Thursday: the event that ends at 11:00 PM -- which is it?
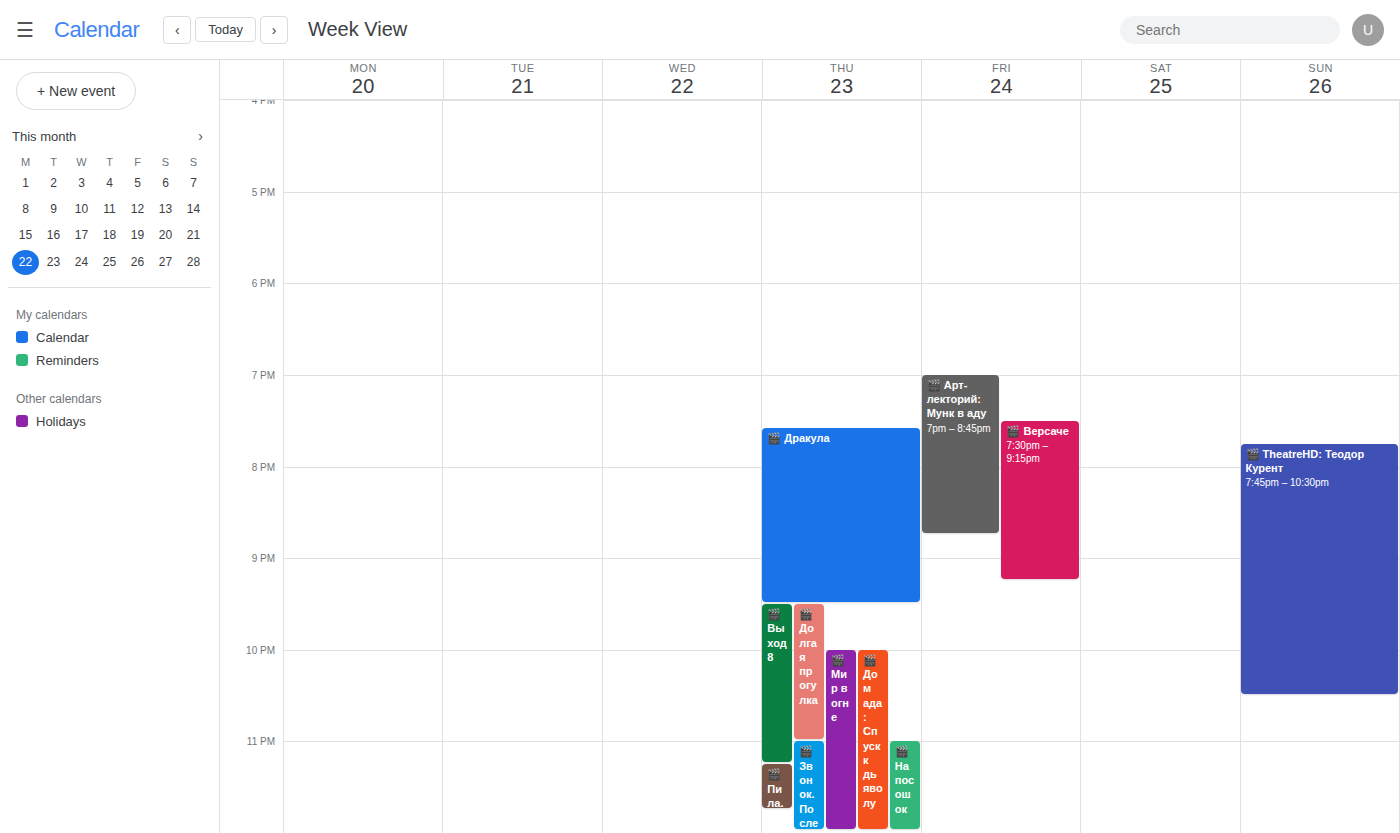
"🎬 Долгая прогулка"